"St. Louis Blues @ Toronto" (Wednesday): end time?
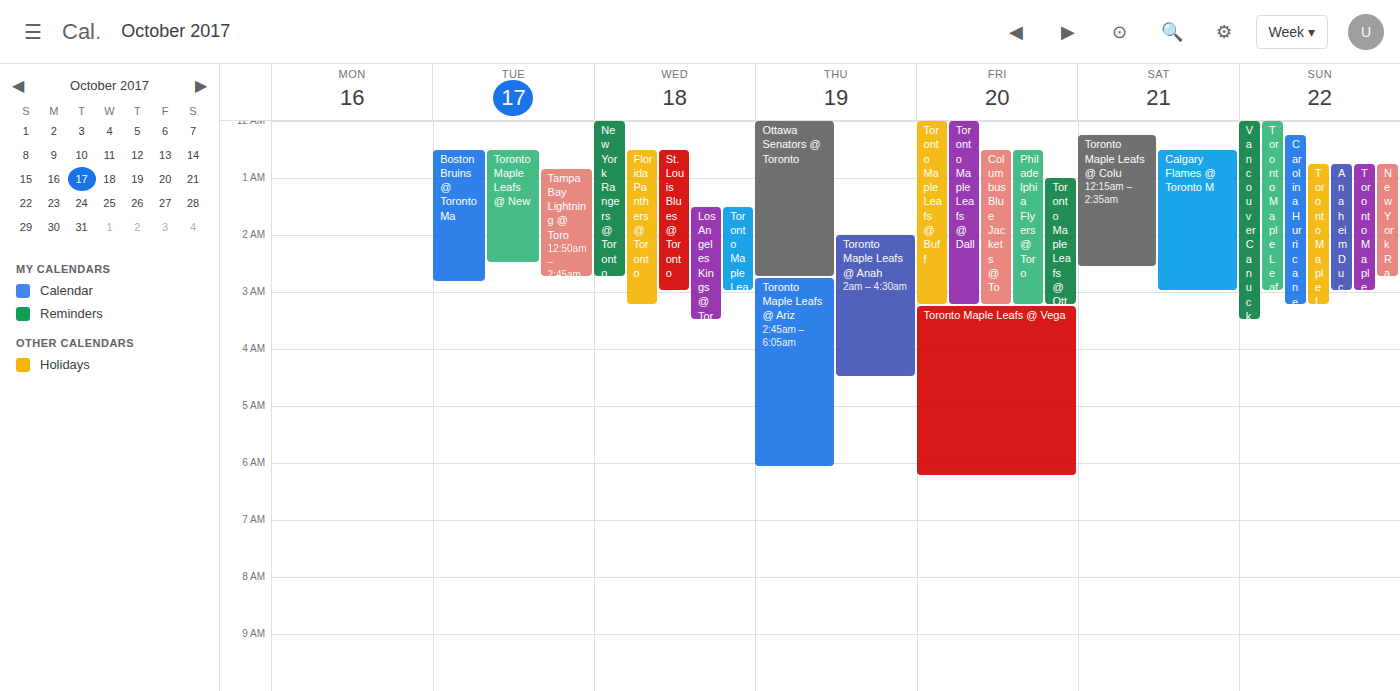
3:00 AM